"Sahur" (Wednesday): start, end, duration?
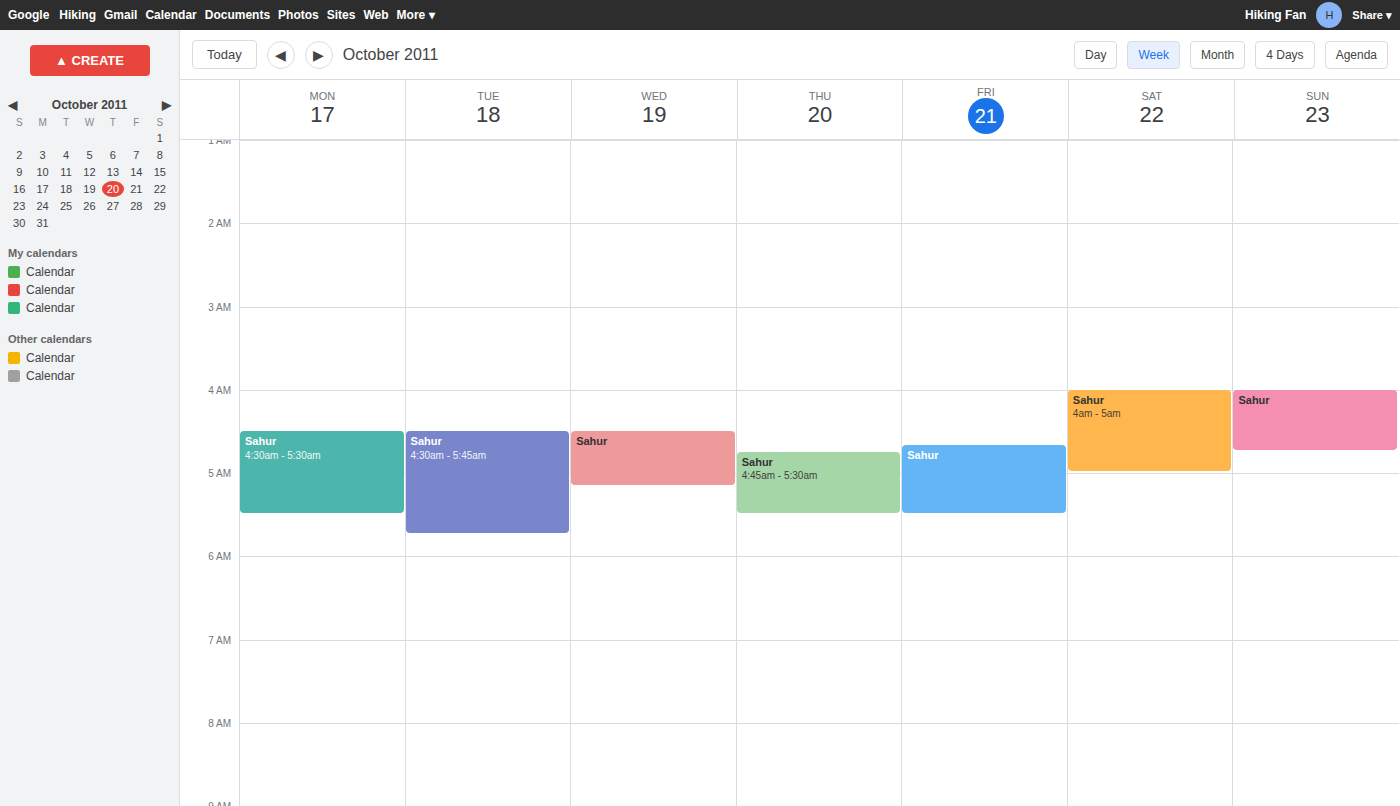
4:30 AM to 5:10 AM, 40 minutes